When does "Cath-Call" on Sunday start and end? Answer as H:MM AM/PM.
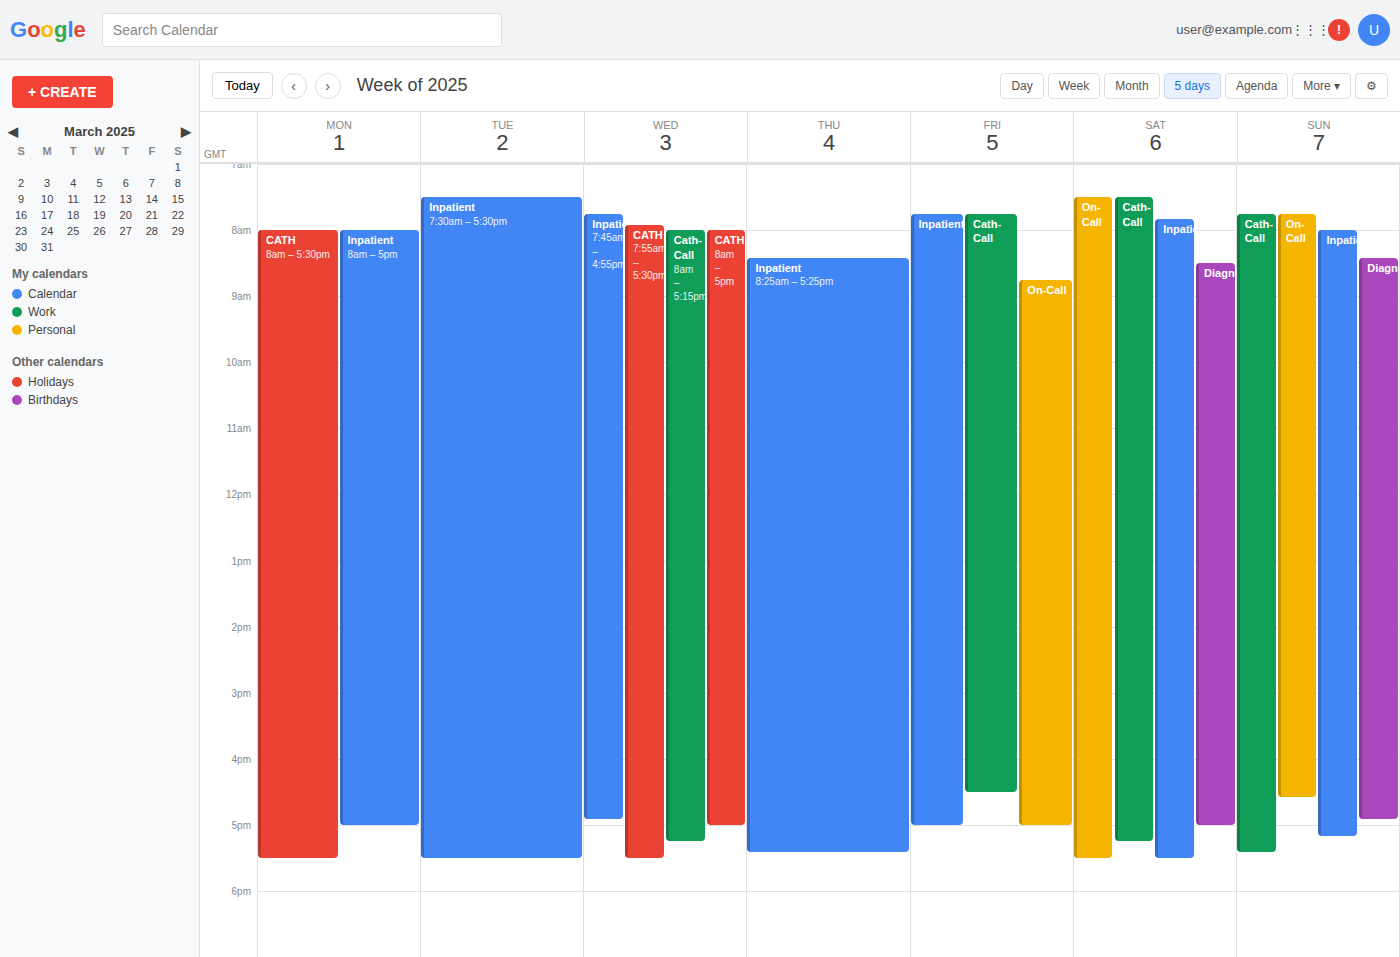
7:45 AM to 5:25 PM